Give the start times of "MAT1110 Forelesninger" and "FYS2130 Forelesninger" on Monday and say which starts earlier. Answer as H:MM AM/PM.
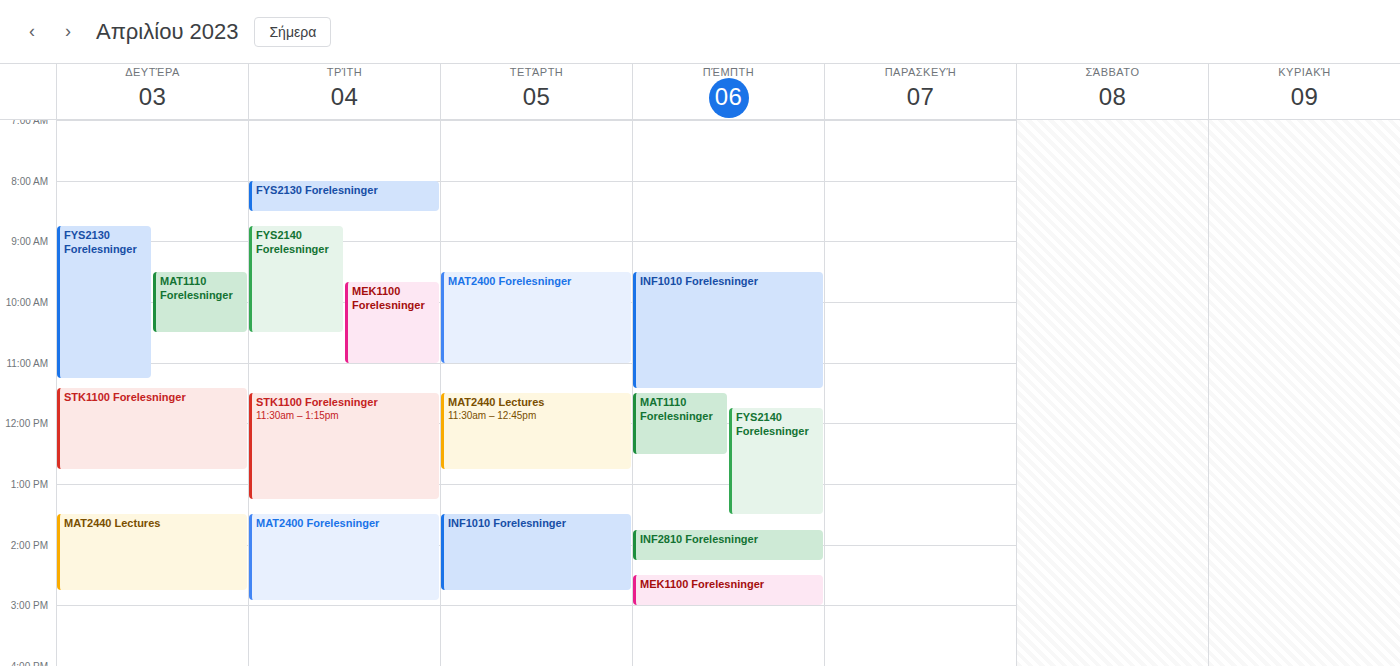
"FYS2130 Forelesninger" 8:45 AM; "MAT1110 Forelesninger" 9:30 AM.